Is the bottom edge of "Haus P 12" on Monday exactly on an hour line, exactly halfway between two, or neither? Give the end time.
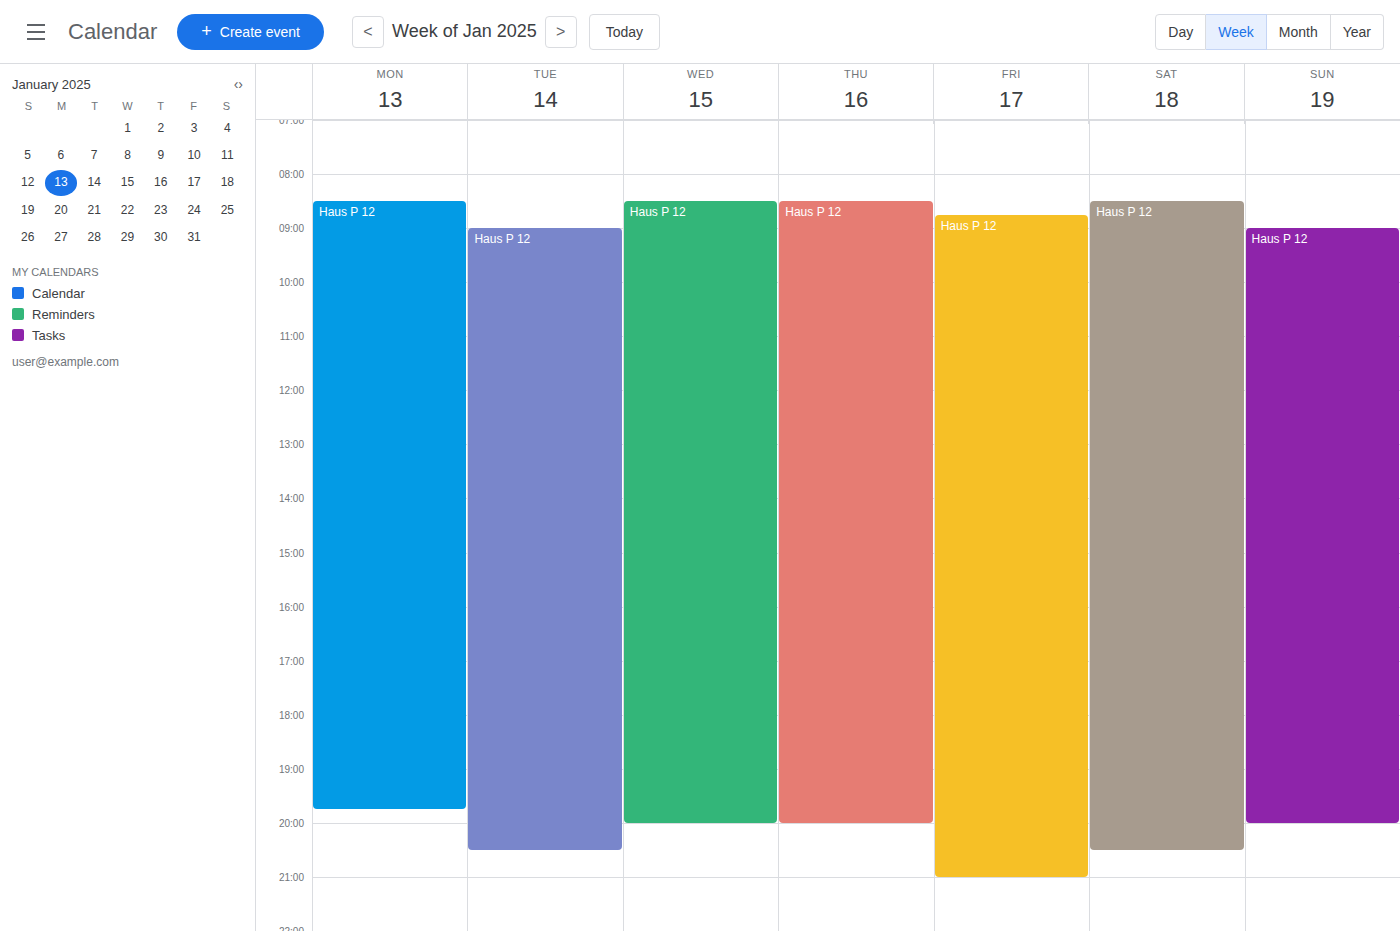
7:45 PM -- neither: three quarters of the way from the 7 PM line to the 8 PM line.